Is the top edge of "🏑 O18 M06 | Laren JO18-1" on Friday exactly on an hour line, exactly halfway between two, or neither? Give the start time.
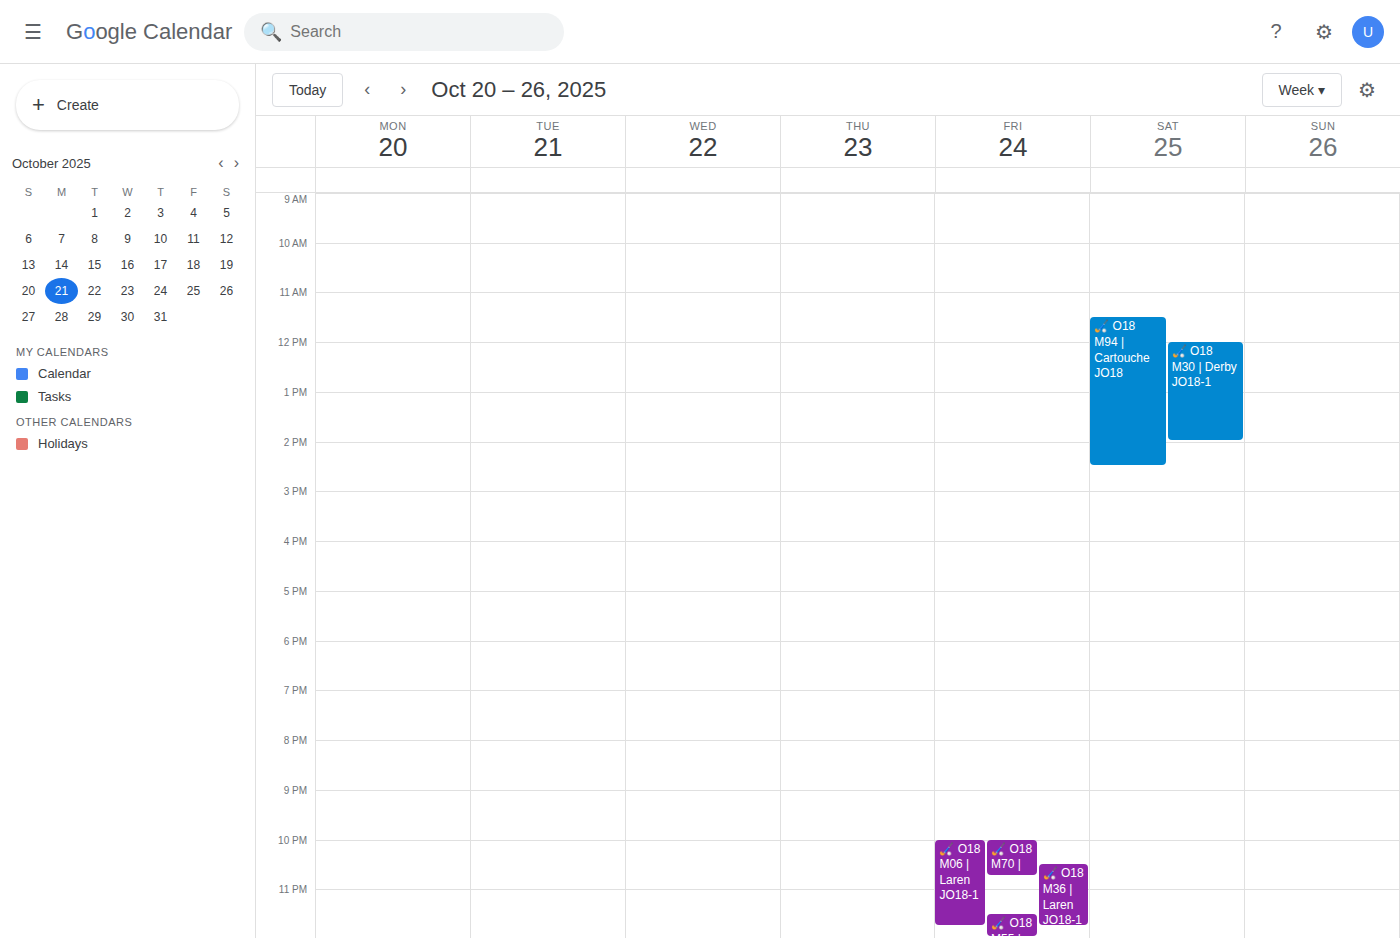
22:00 -- exactly on the 22:00 line.